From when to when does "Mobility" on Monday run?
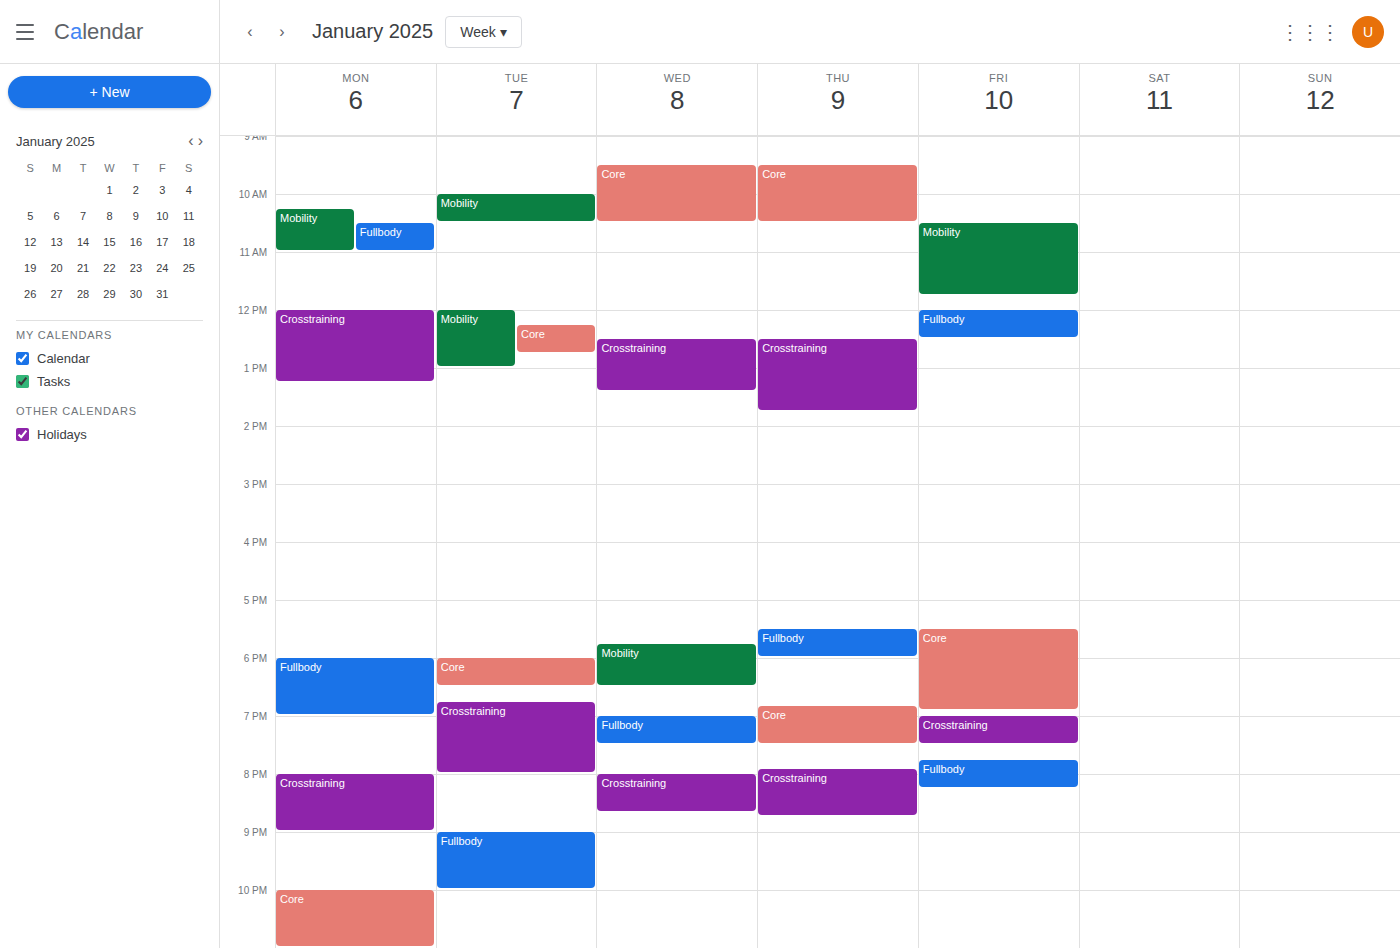
10:15 AM to 11:00 AM